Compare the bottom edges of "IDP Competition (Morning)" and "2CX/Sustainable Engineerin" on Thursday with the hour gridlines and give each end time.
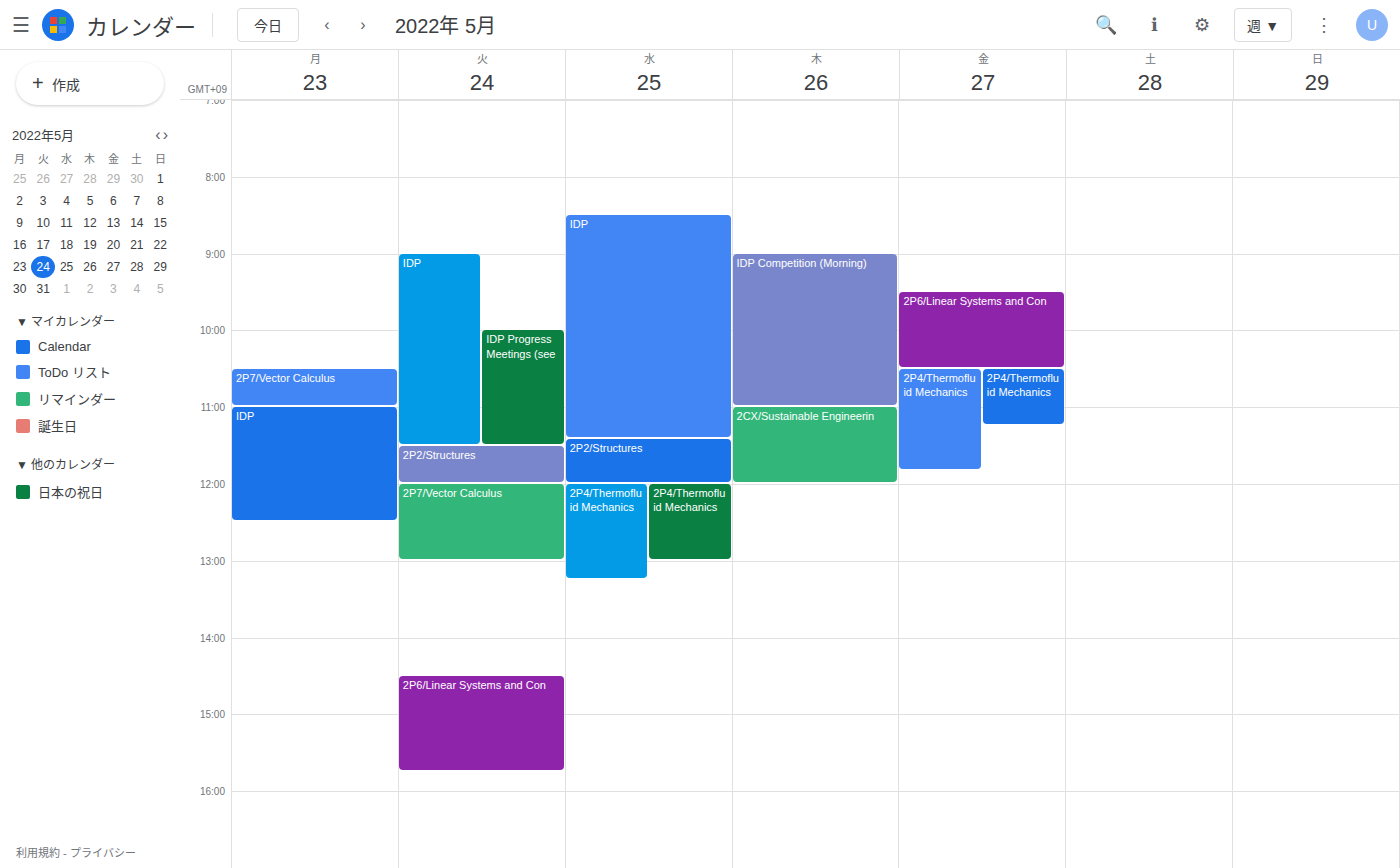
"IDP Competition (Morning)": 11:00 AM, exactly on the 11 AM line. "2CX/Sustainable Engineerin": 12:00 PM, exactly on the 12 PM line.